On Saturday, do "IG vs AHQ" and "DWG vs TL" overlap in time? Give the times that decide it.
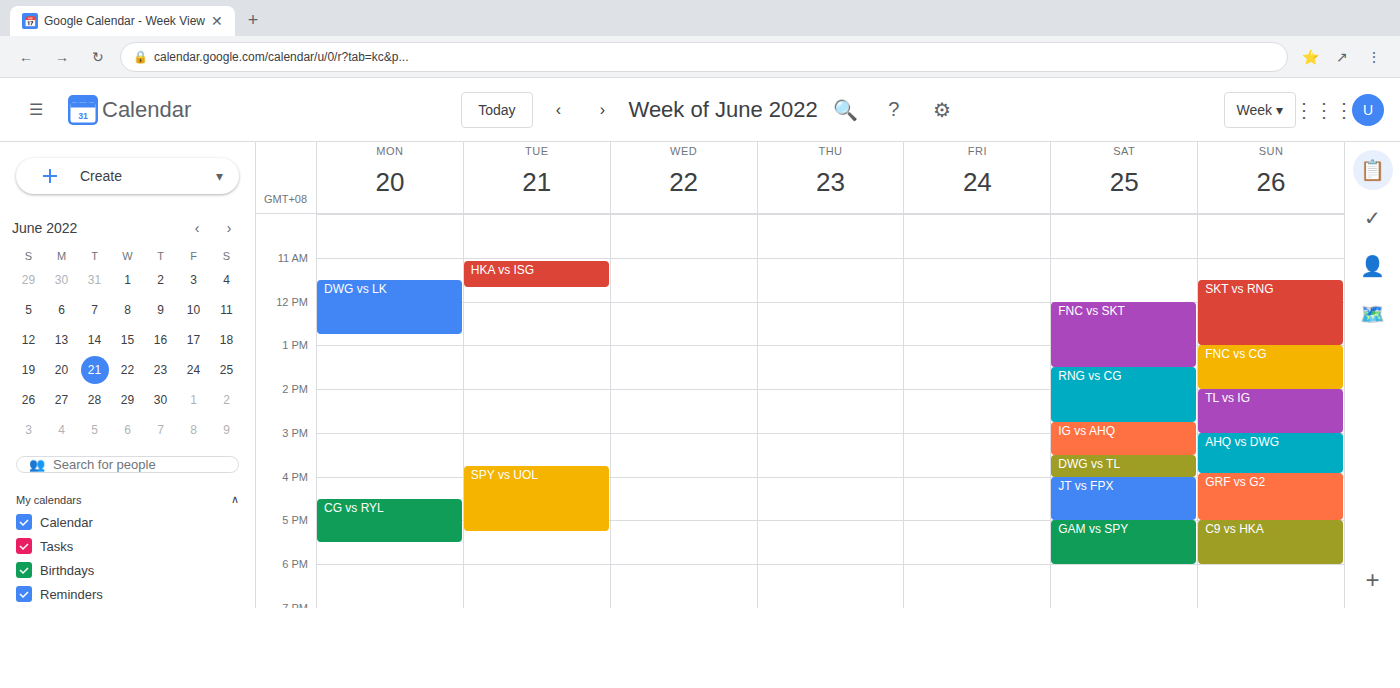
"IG vs AHQ" ends at 3:30 PM, exactly when "DWG vs TL" starts -- they touch but do not overlap.